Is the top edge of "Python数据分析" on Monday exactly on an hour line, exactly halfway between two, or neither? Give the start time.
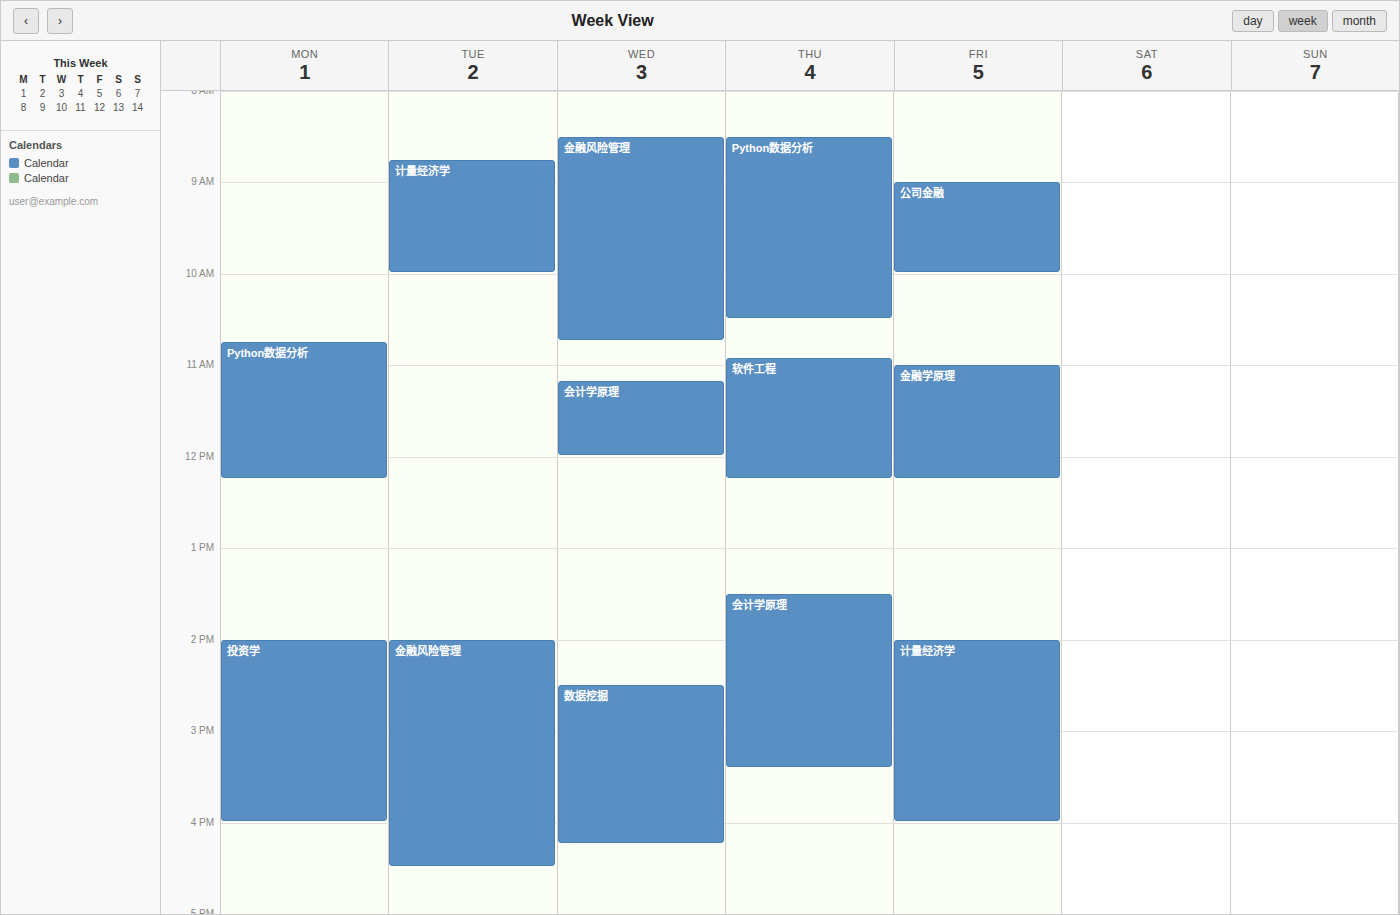
10:45 AM -- neither: three quarters of the way from the 10 AM line to the 11 AM line.